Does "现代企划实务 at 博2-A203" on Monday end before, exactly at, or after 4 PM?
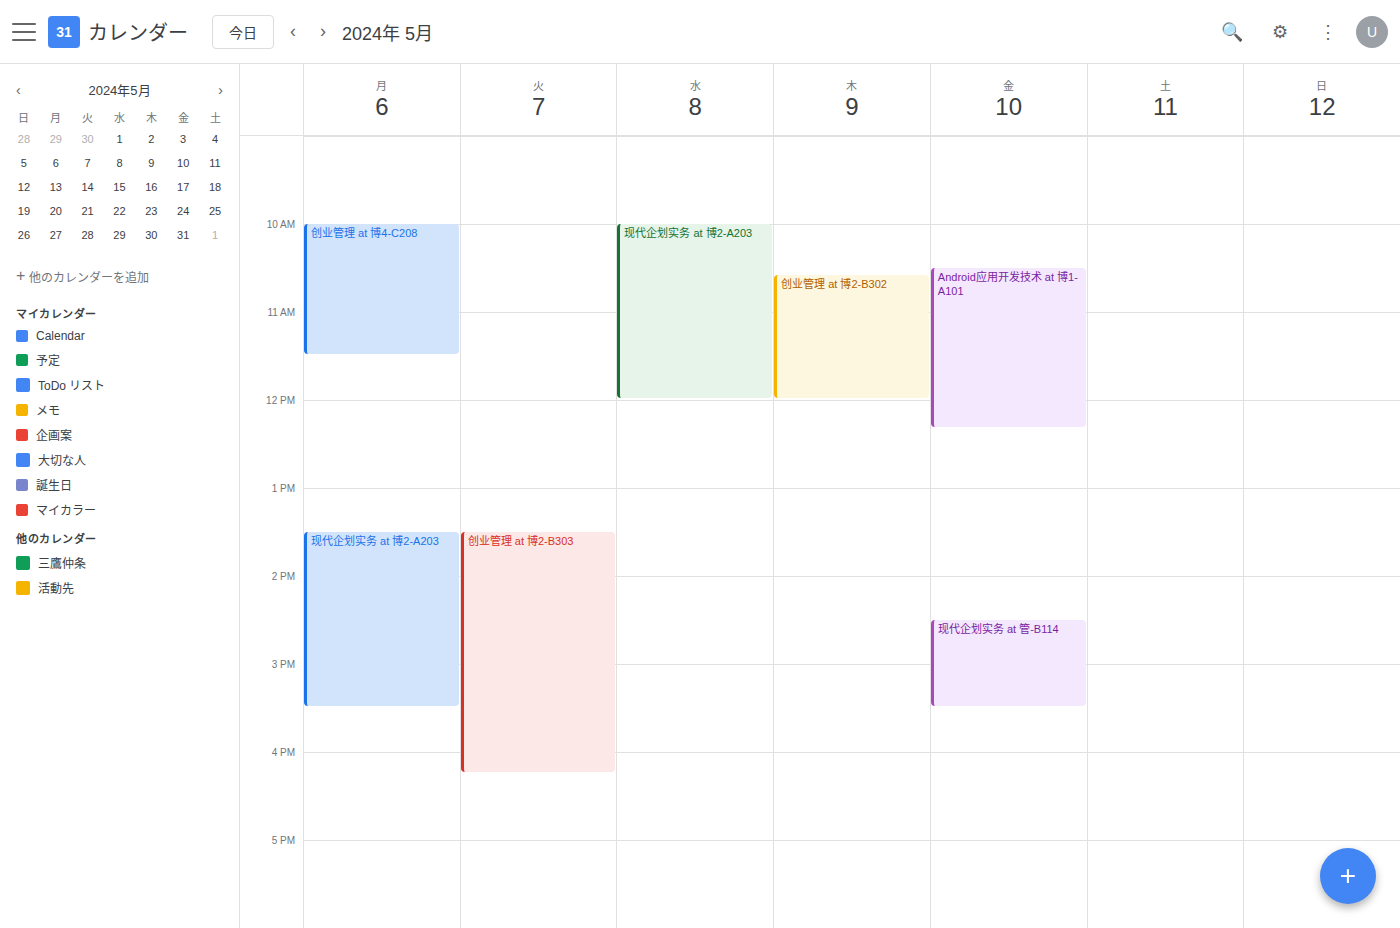
3:30 PM -- before 4 PM, 30 minutes above the 4 PM line.